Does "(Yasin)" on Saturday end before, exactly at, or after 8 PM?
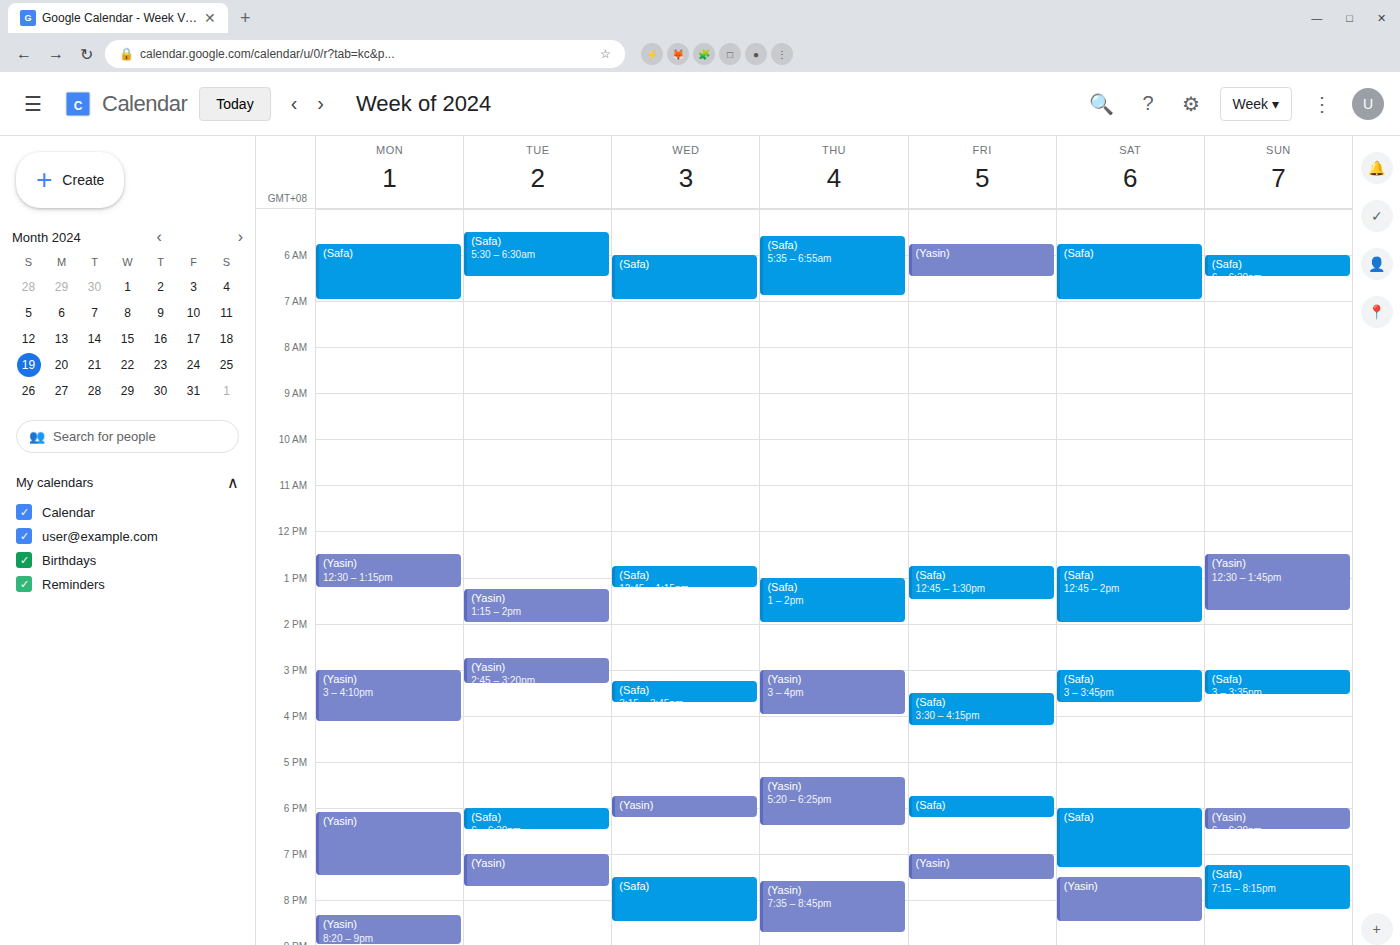
8:30 PM -- after 8 PM, 30 minutes below the 8 PM line.